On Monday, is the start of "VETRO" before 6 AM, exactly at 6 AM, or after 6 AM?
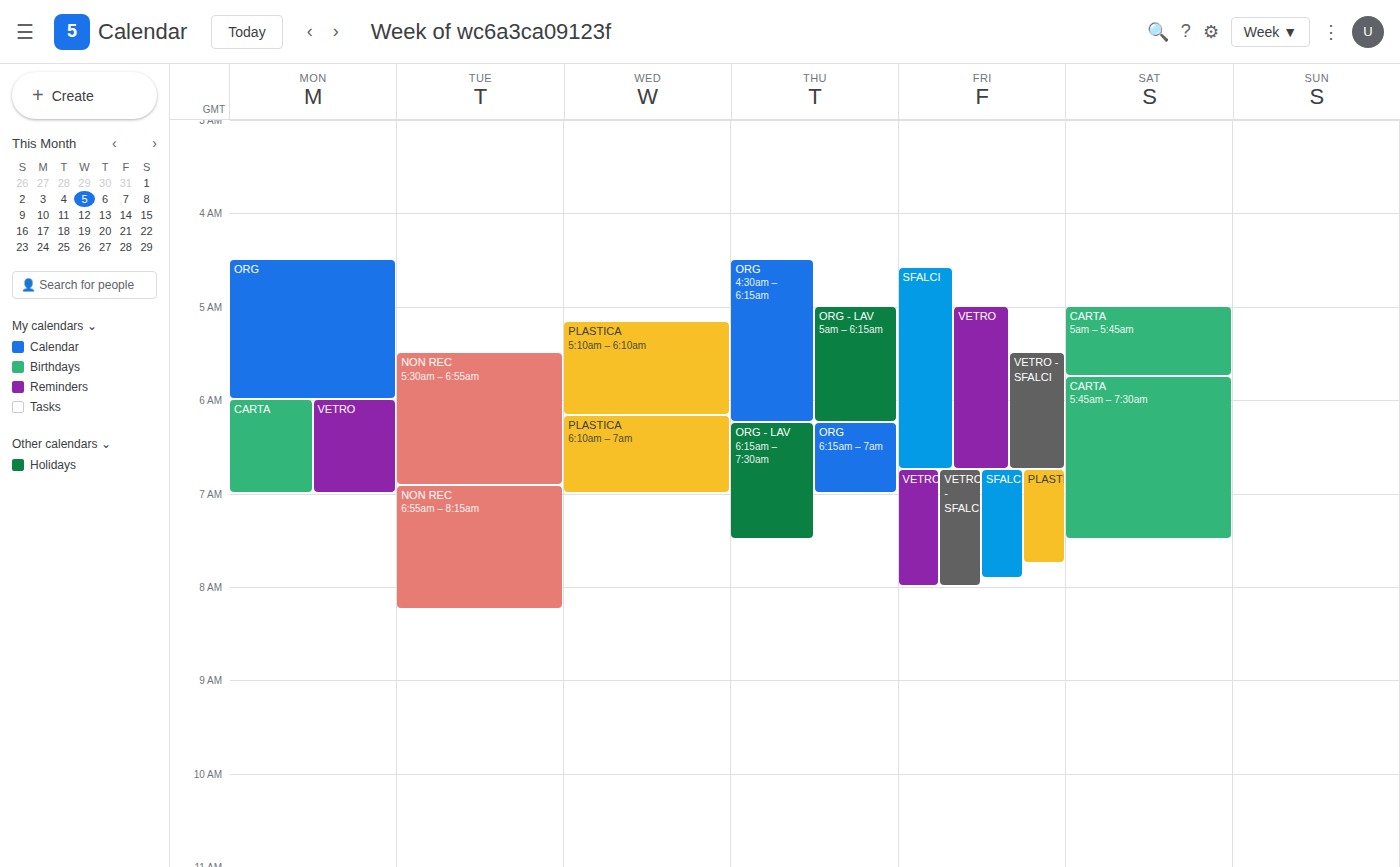
6:00 AM -- exactly at 6 AM, on the 6 AM line.